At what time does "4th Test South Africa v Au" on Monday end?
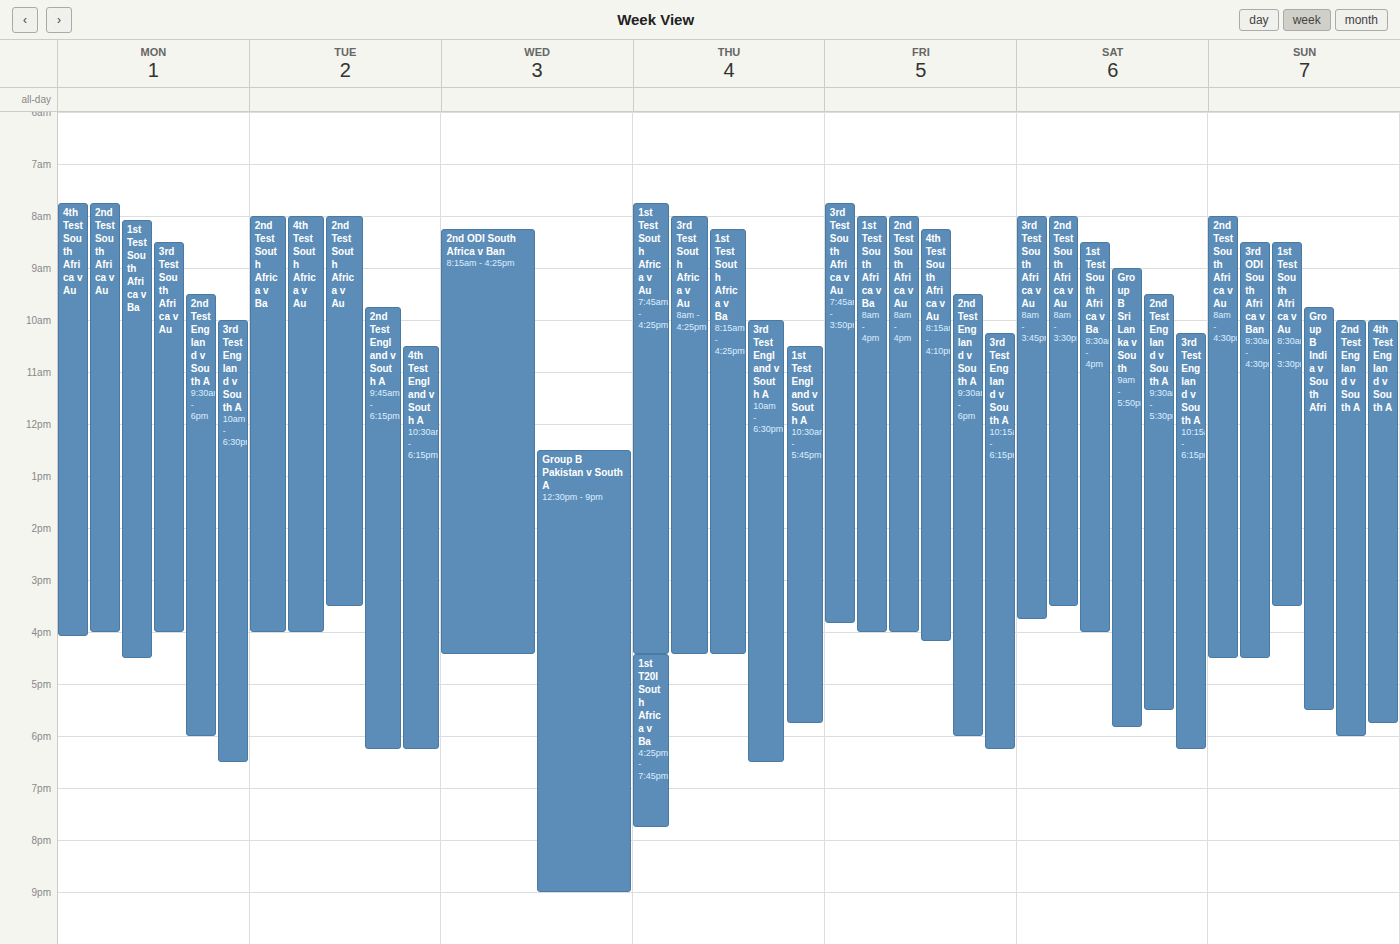
4:05 PM